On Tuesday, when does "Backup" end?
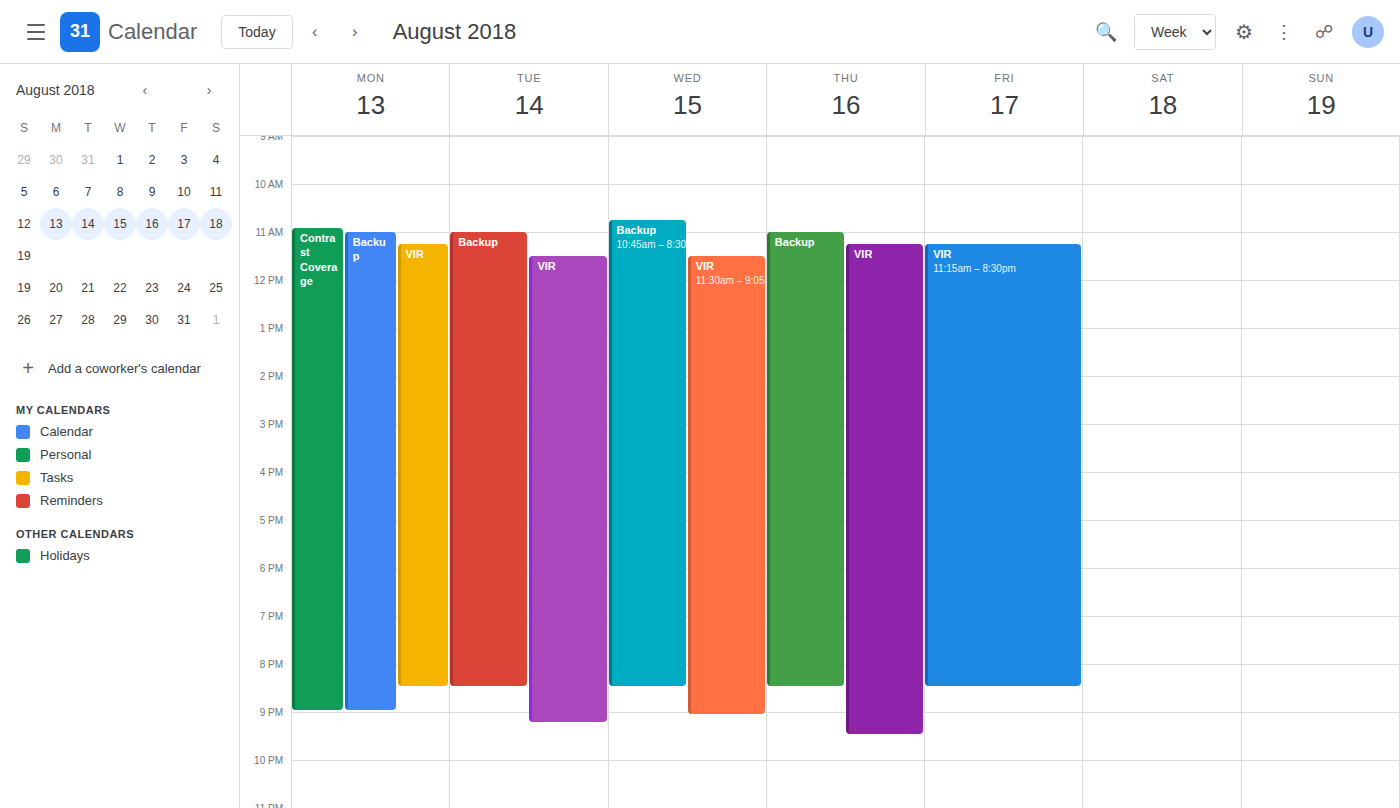
20:30